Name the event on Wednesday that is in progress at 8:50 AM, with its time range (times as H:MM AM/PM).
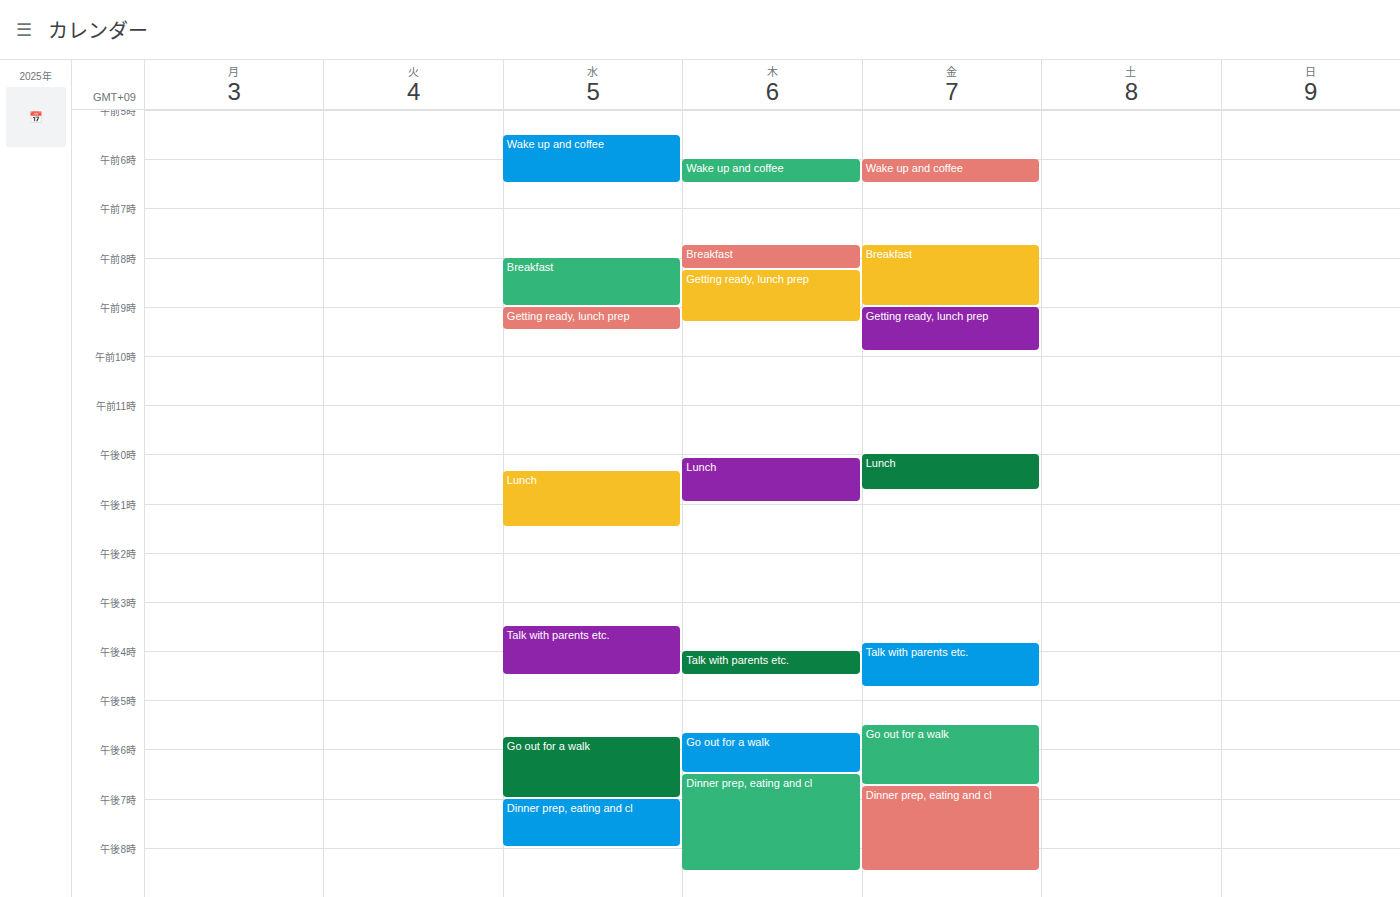
"Breakfast", 8:00 AM to 9:00 AM